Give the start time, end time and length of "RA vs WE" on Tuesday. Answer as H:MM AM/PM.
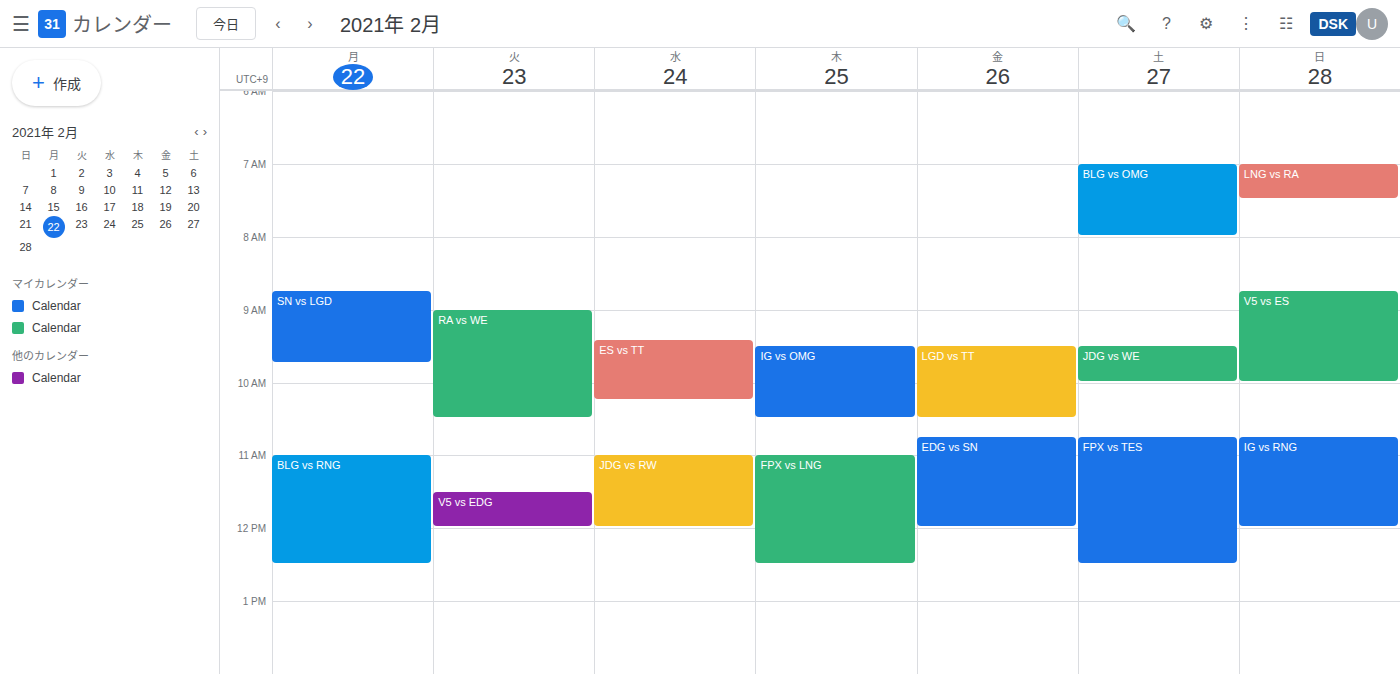
9:00 AM to 10:30 AM, 1 hour 30 minutes